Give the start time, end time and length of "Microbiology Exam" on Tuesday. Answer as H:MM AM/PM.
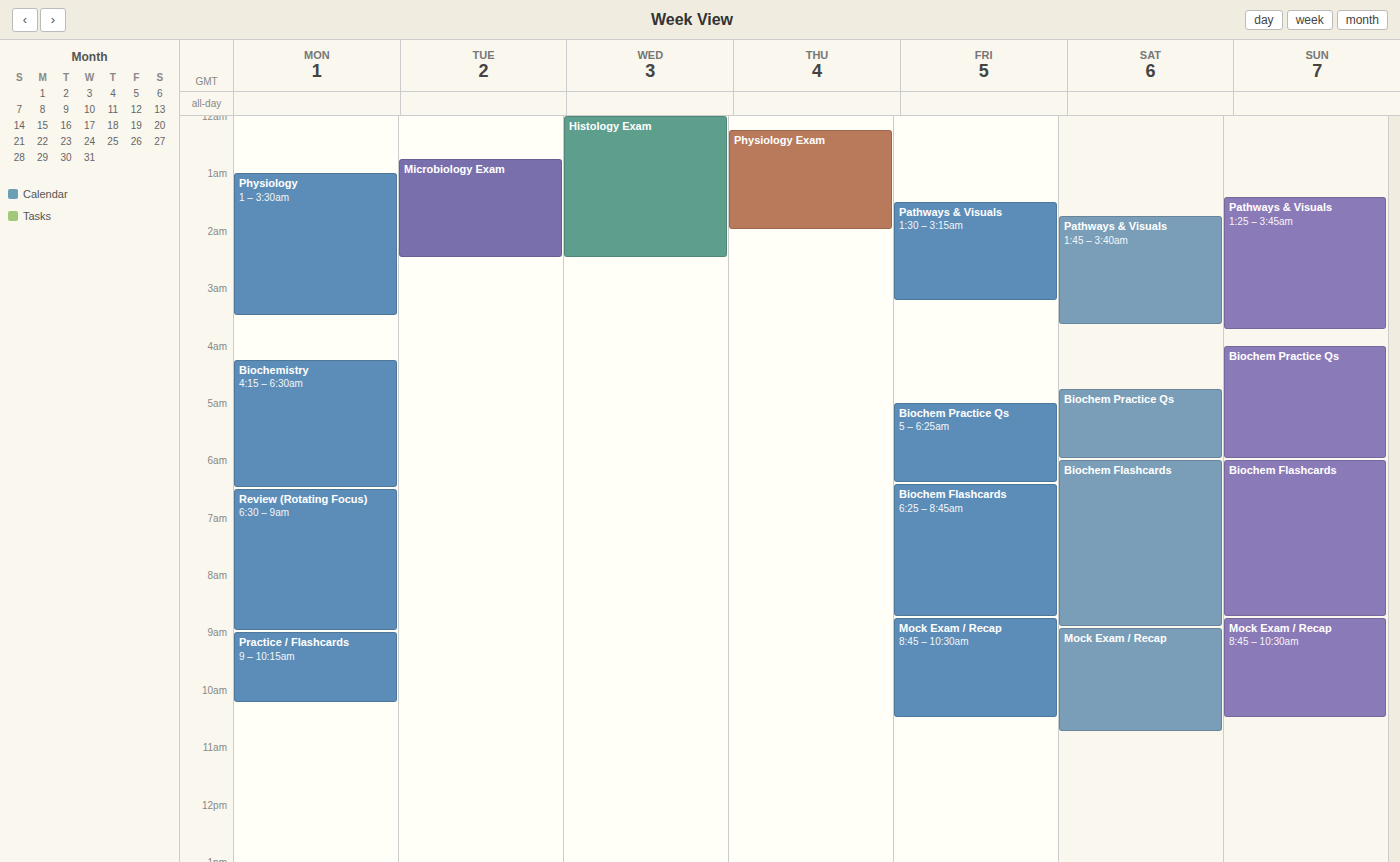
12:45 AM to 2:30 AM, 1 hour 45 minutes